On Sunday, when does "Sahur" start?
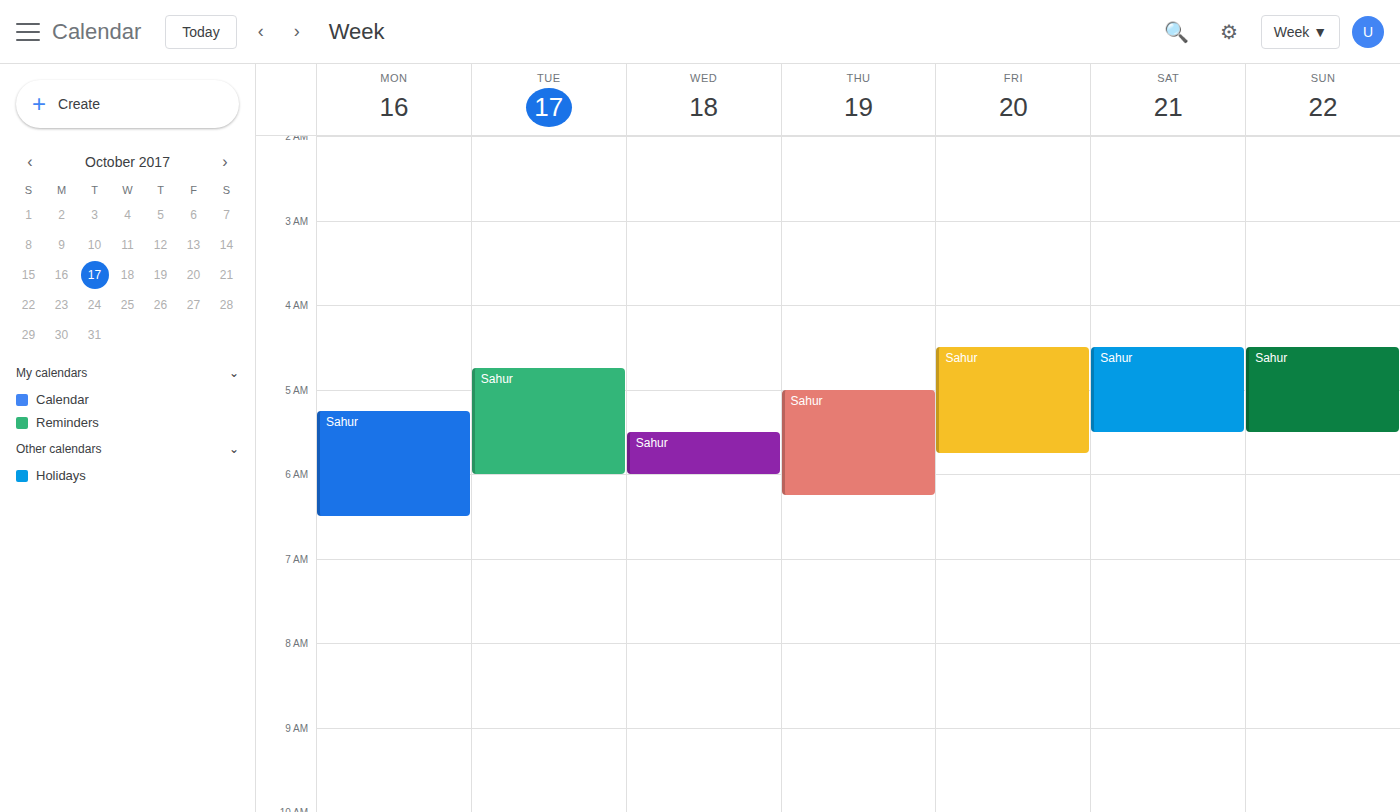
04:30